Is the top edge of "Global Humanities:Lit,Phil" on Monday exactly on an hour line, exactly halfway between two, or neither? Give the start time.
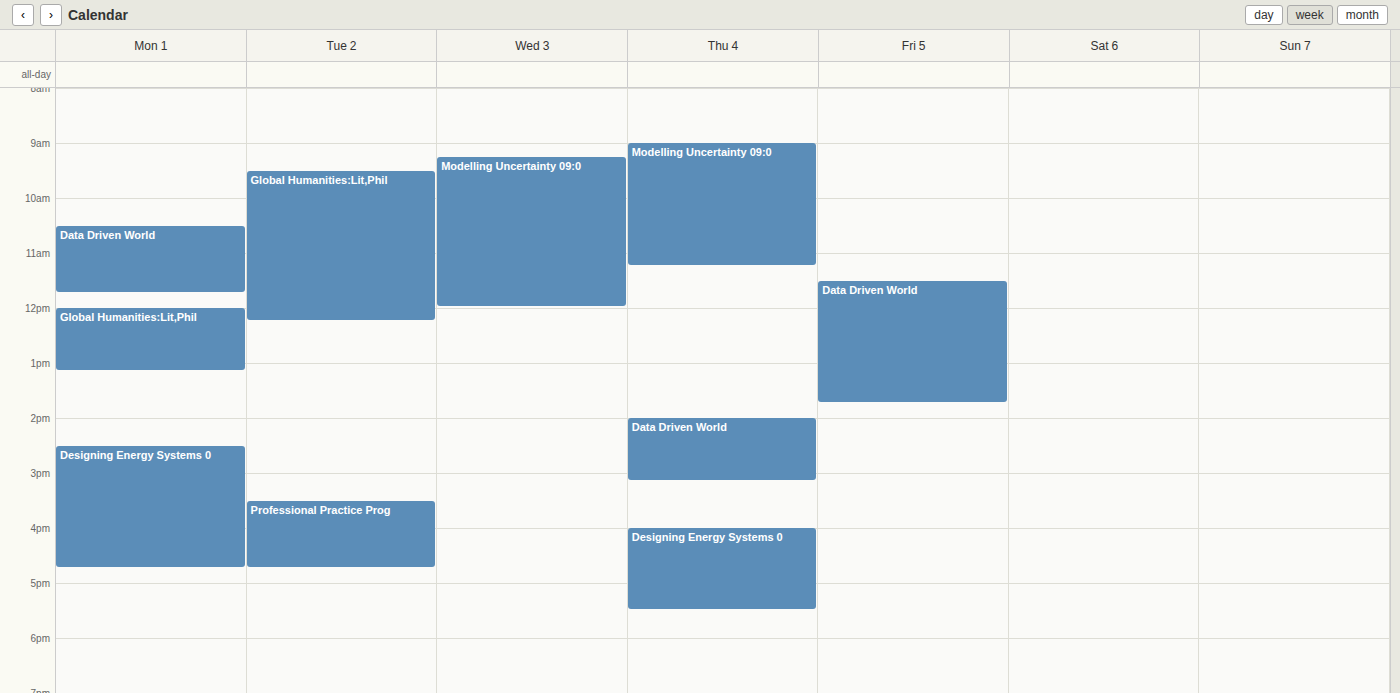
12:00 PM -- exactly on the 12 PM line.